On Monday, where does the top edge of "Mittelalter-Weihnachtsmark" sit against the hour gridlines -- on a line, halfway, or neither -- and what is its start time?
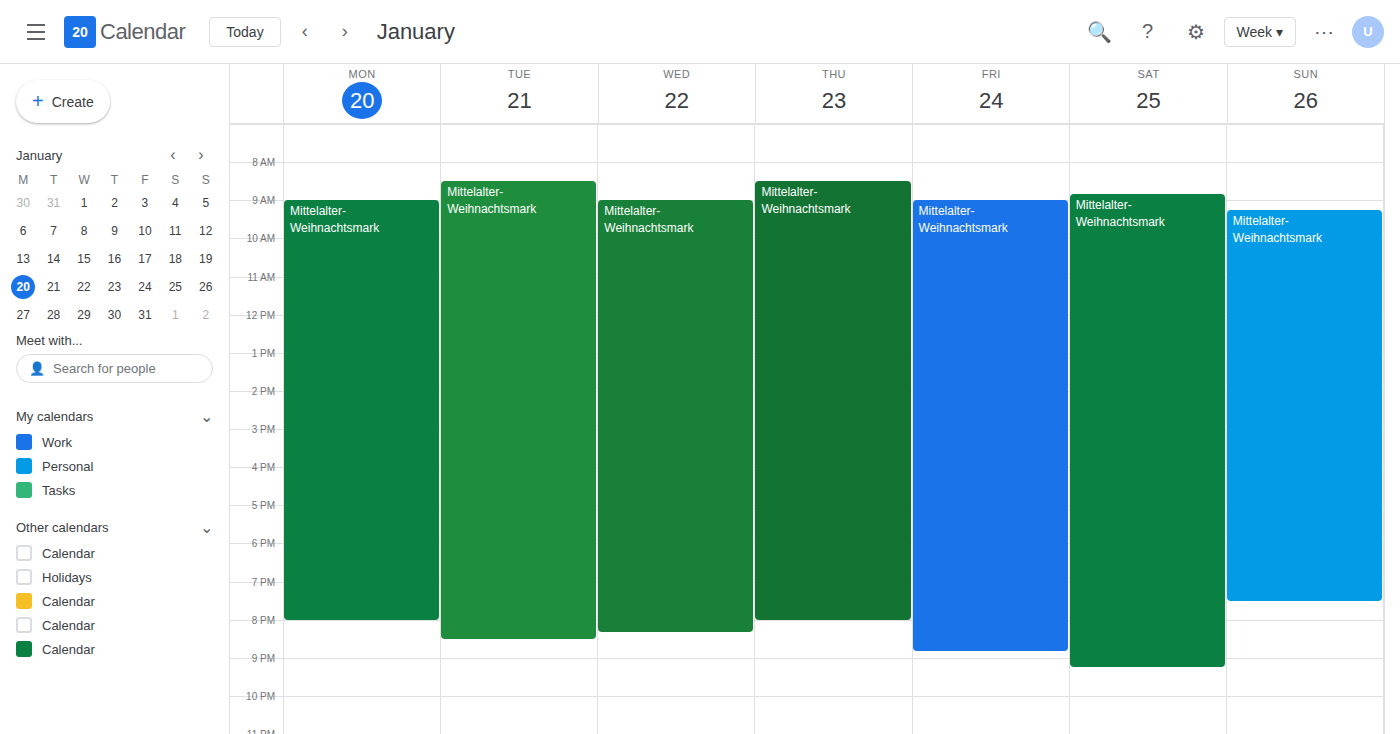
9:00 AM -- exactly on the 9 AM line.